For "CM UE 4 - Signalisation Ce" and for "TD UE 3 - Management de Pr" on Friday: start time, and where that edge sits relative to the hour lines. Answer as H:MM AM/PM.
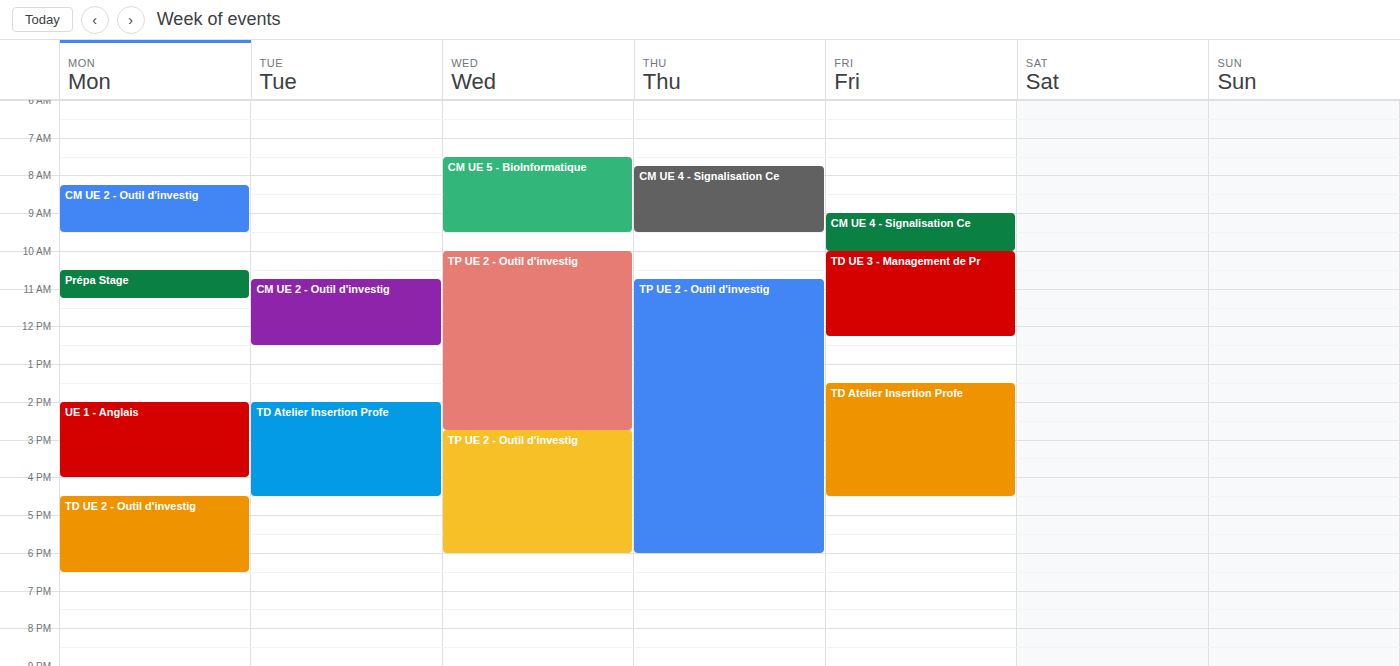
"CM UE 4 - Signalisation Ce": 9:00 AM, exactly on the 9 AM line. "TD UE 3 - Management de Pr": 10:00 AM, exactly on the 10 AM line.